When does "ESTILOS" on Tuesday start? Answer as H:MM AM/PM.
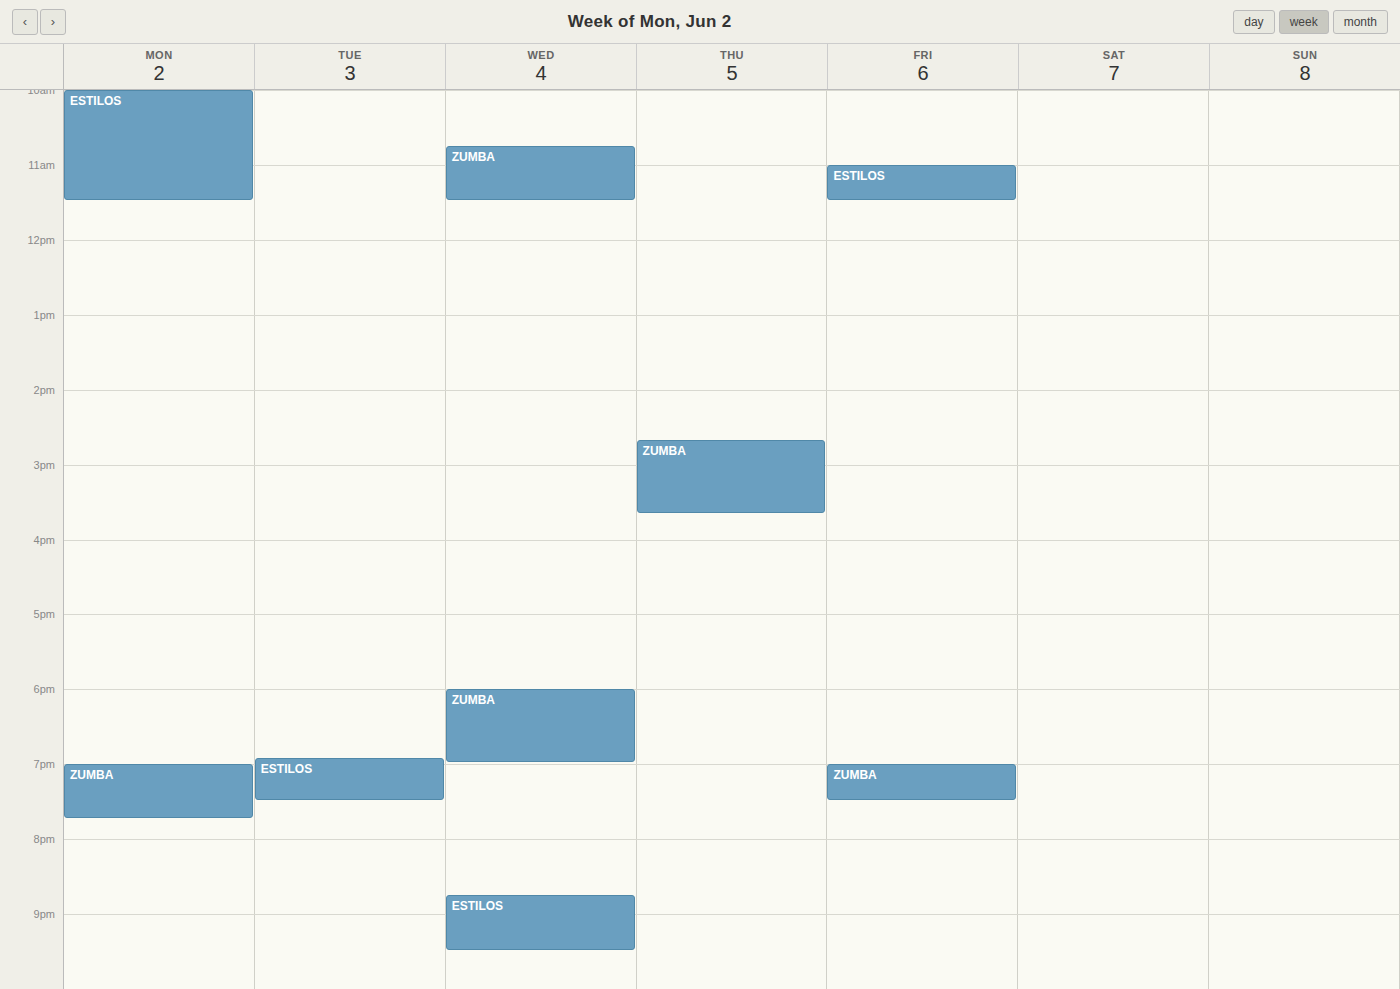
6:55 PM